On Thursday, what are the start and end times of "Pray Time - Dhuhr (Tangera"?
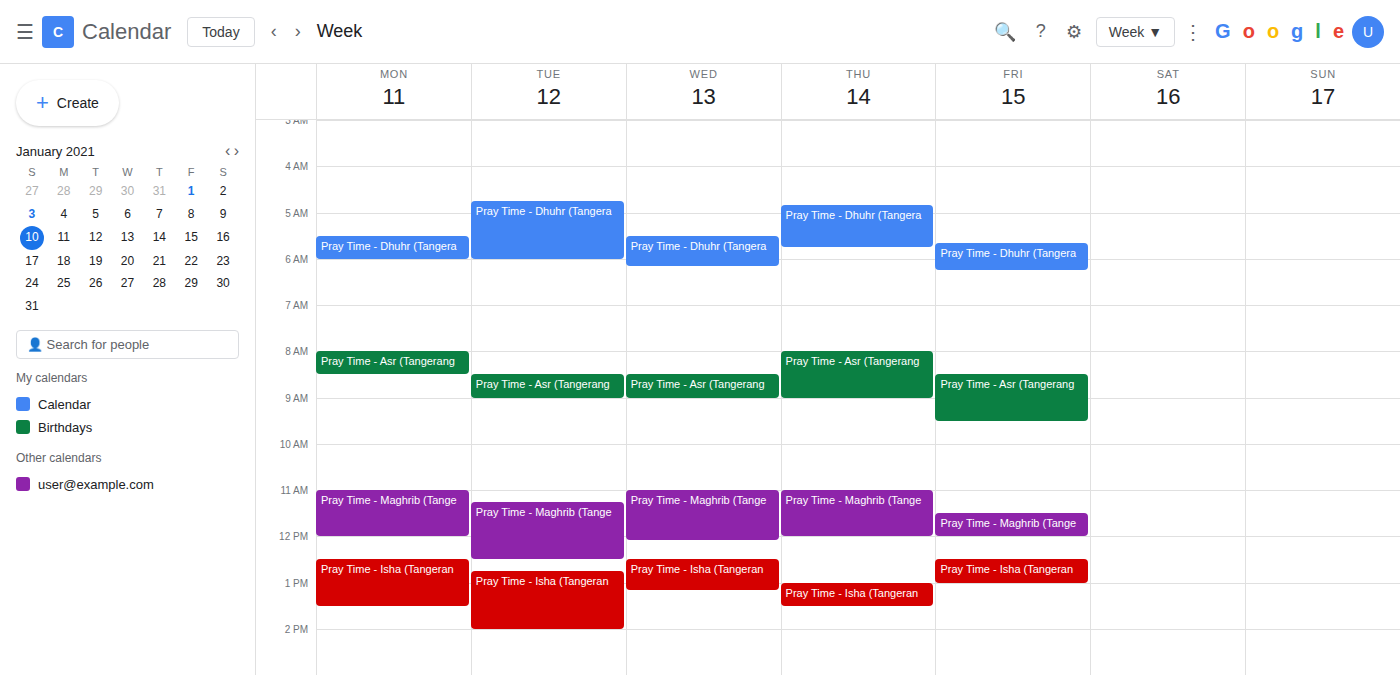
4:50 AM to 5:45 AM